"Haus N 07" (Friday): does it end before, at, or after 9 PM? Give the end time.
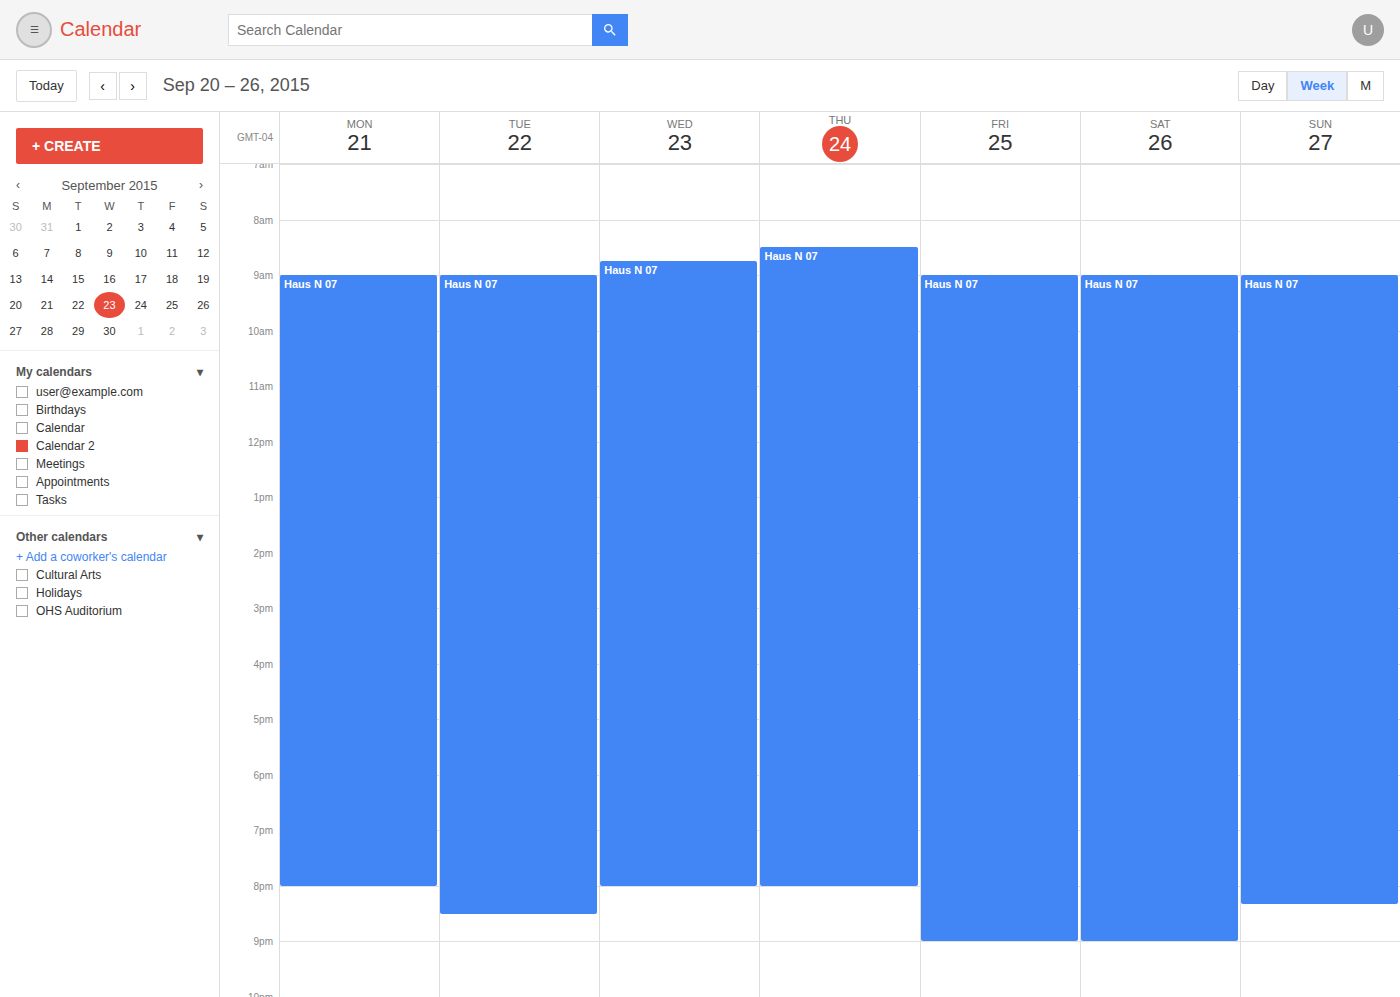
9:00 PM -- exactly at 9 PM, on the 9 PM line.